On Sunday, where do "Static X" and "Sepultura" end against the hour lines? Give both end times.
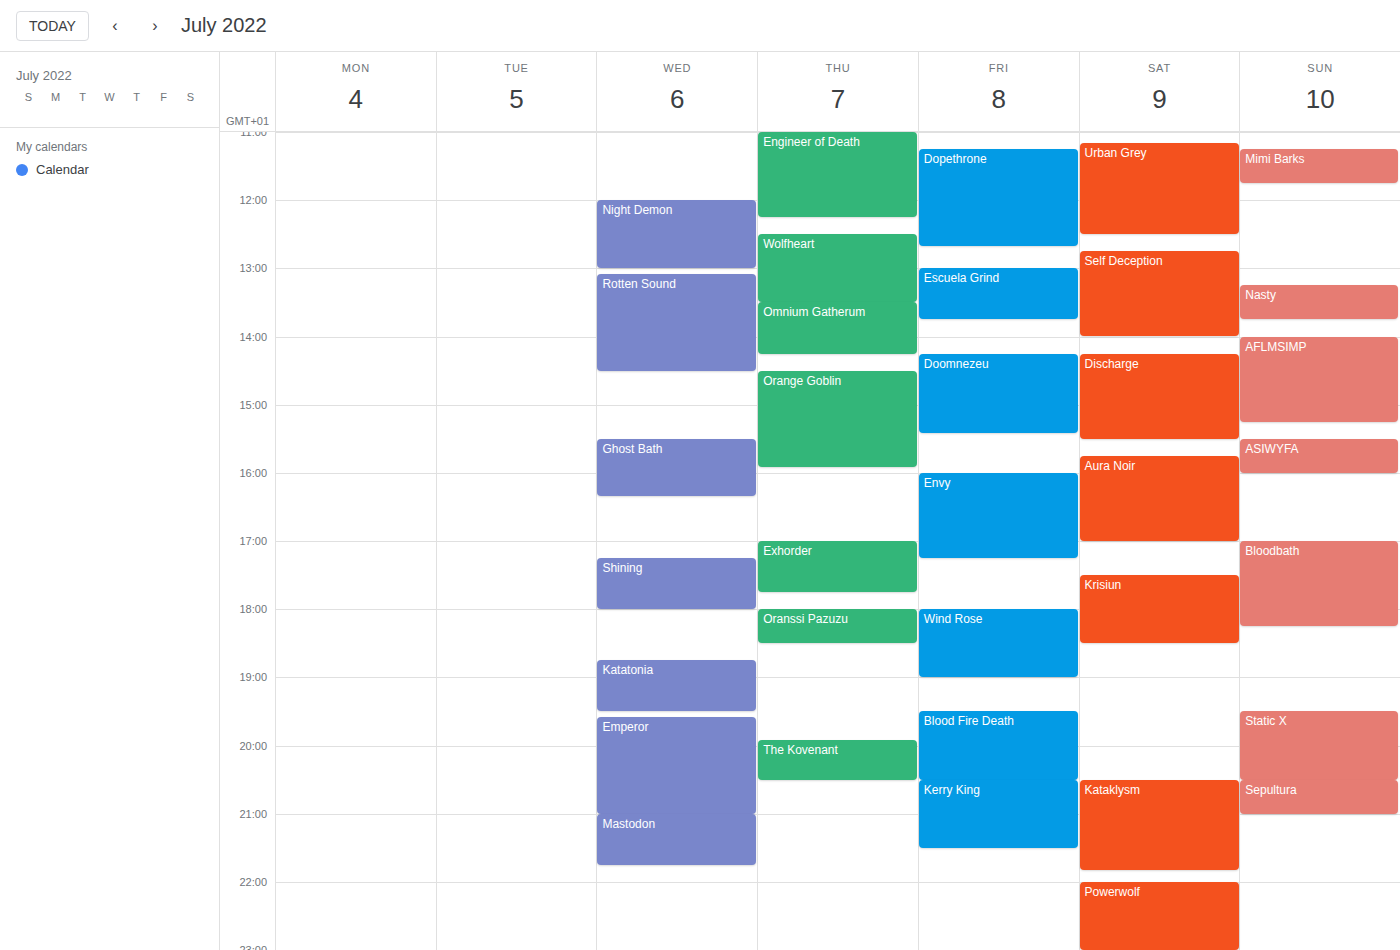
"Static X": 8:30 PM, halfway between the 8 PM and 9 PM lines. "Sepultura": 9:00 PM, exactly on the 9 PM line.